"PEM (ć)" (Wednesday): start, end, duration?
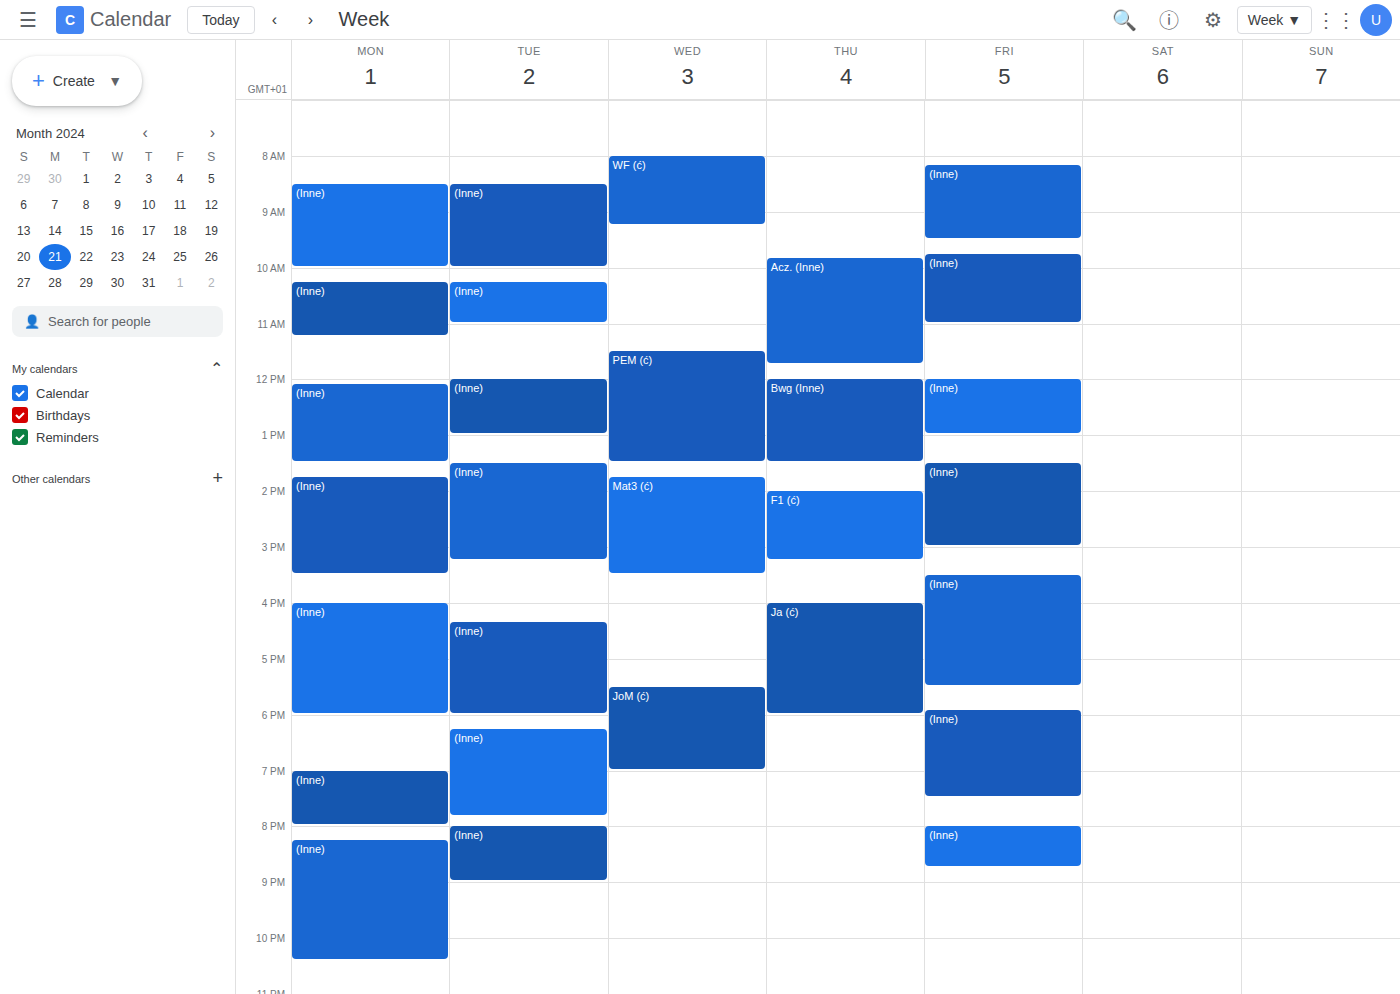
11:30 AM to 1:30 PM, 2 hours